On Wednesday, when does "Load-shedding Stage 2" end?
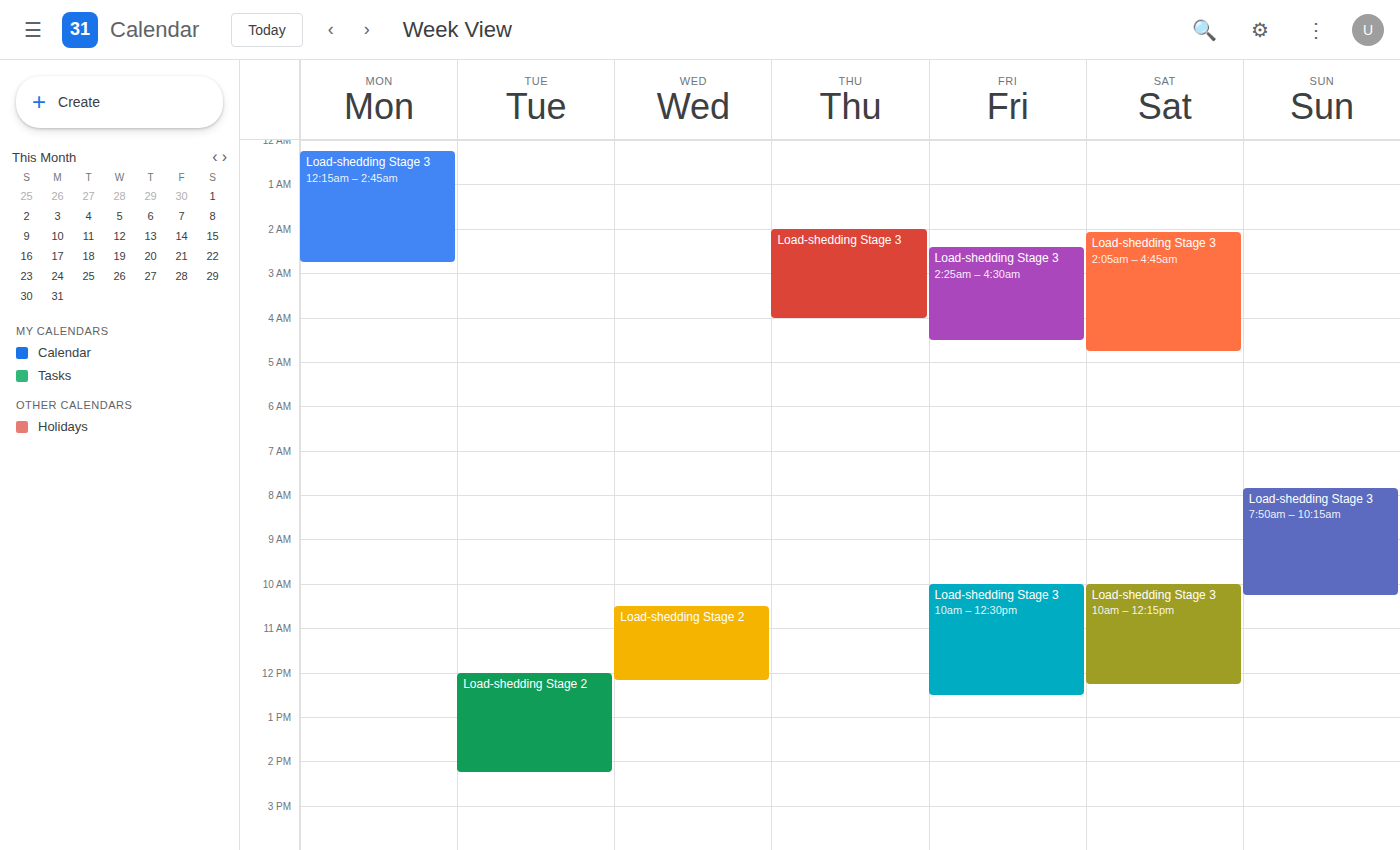
12:10 PM